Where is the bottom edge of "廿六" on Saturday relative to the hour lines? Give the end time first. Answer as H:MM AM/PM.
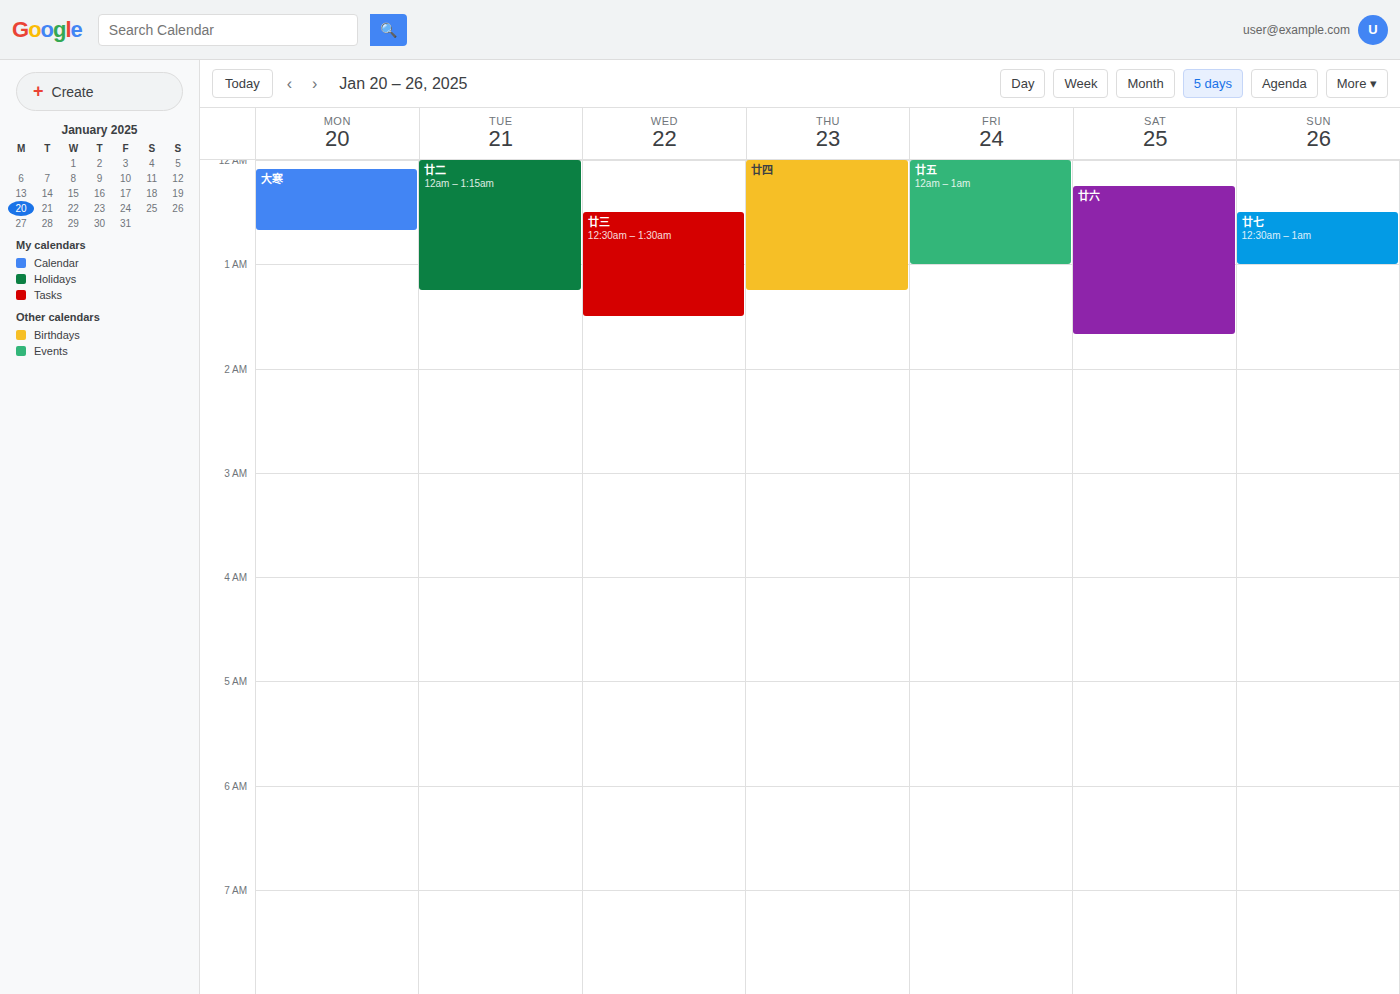
1:40 AM -- neither: 40 minutes below the 1 AM line and 20 minutes above the 2 AM line.